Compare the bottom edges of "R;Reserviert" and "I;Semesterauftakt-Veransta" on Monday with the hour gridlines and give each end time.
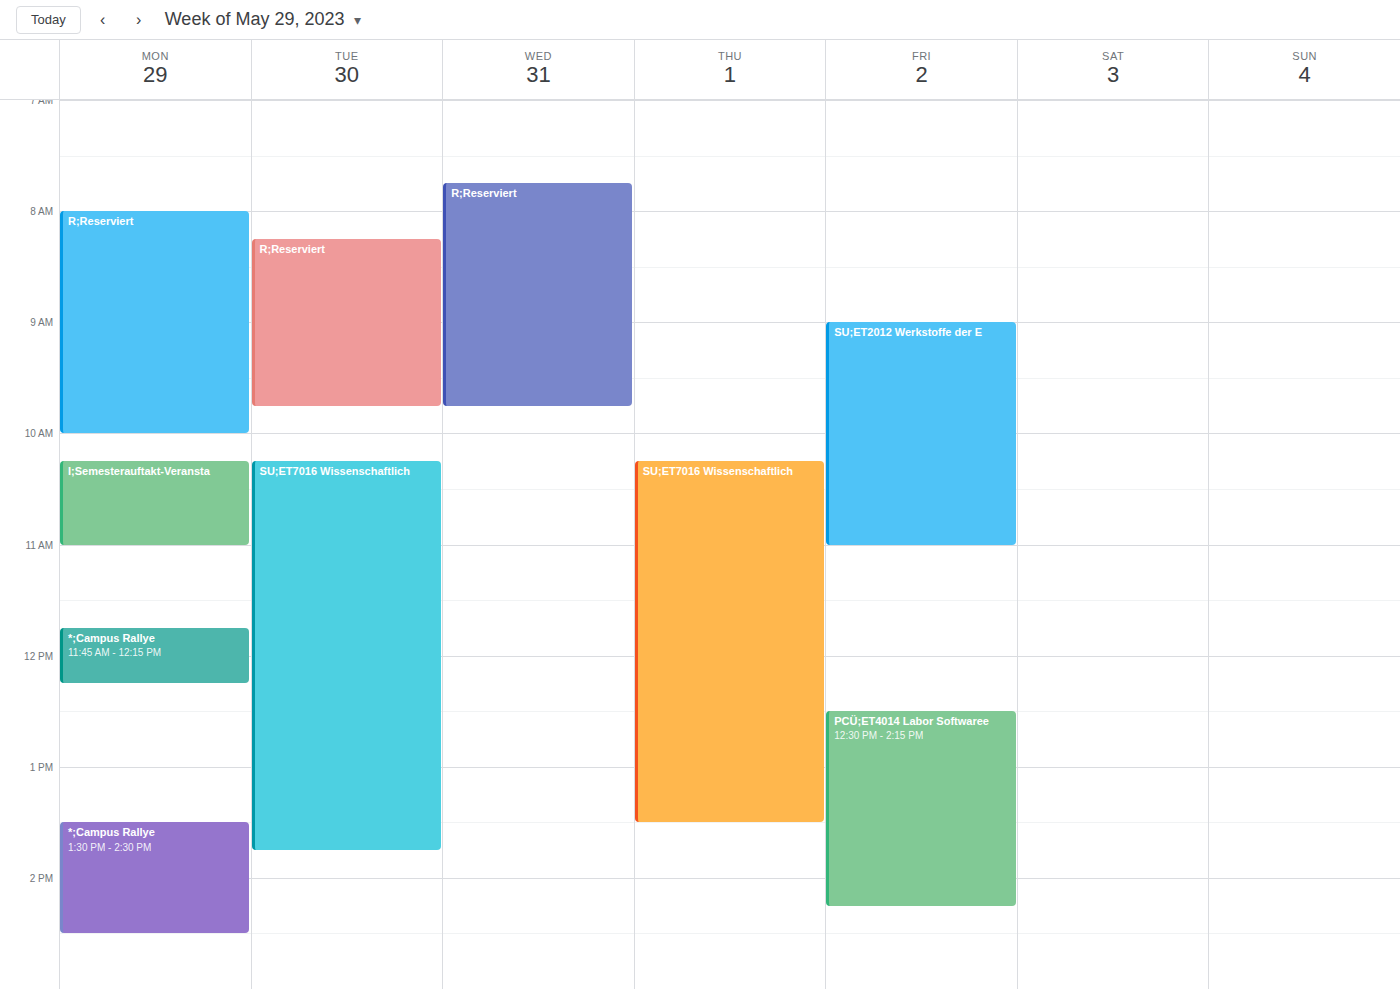
"R;Reserviert": 10:00 AM, exactly on the 10 AM line. "I;Semesterauftakt-Veransta": 11:00 AM, exactly on the 11 AM line.